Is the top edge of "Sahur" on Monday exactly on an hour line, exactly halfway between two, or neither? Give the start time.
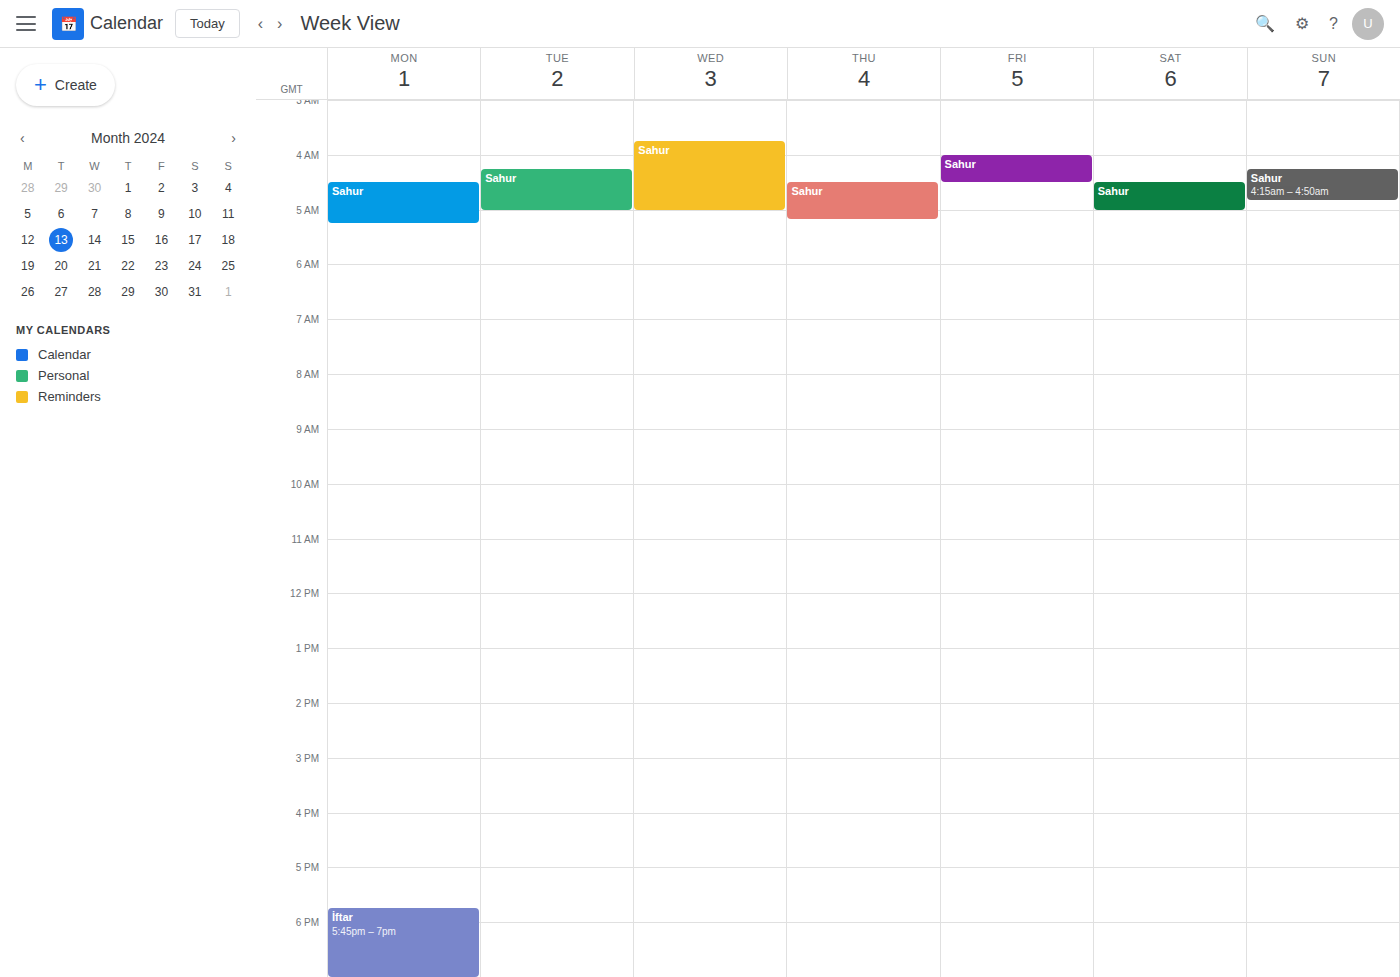
4:30 AM -- halfway between the 4 AM and 5 AM lines.